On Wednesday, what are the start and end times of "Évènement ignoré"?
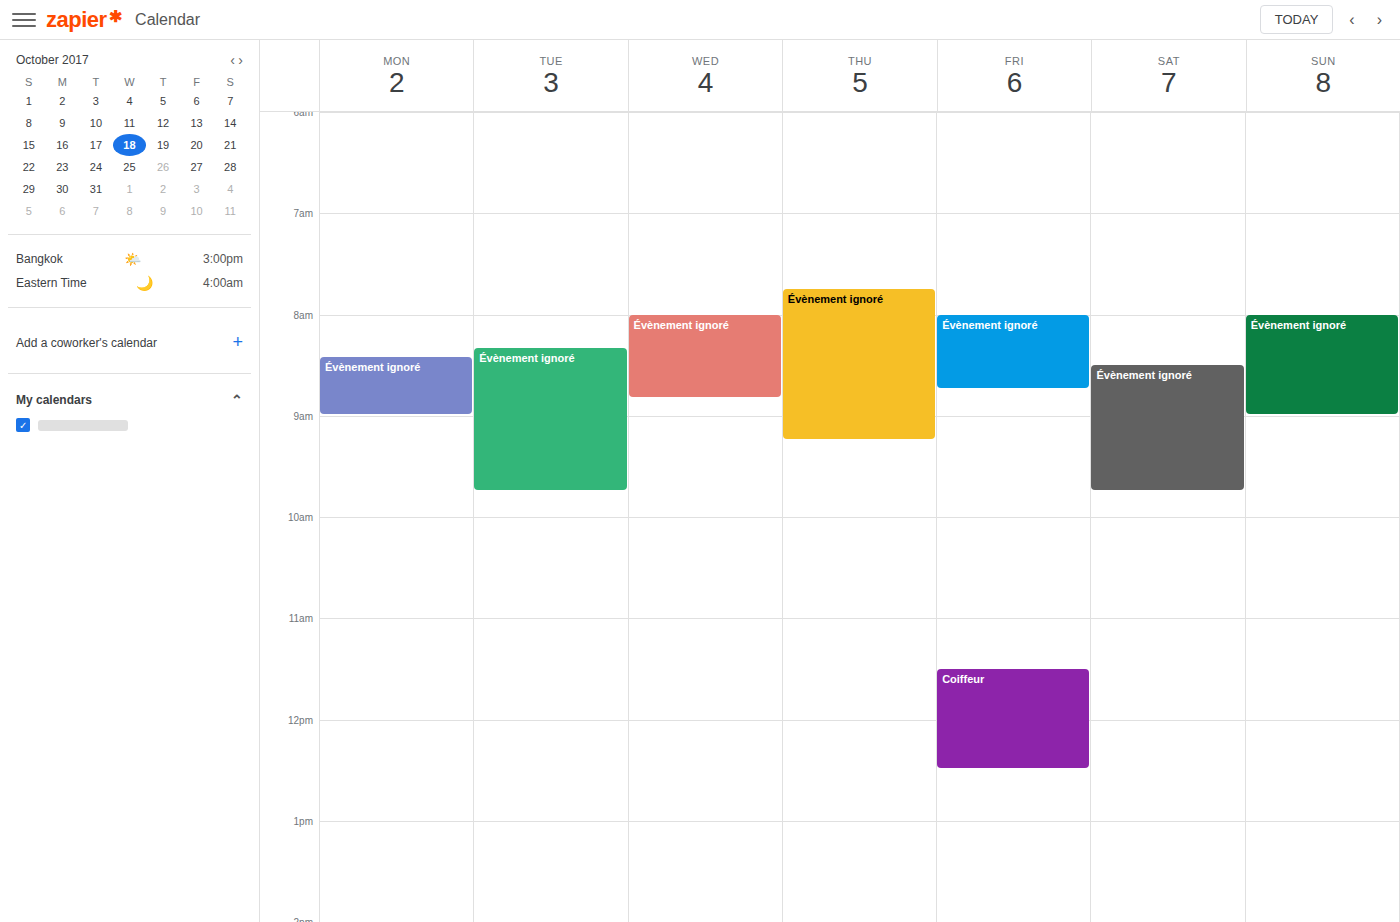
08:00 to 08:50